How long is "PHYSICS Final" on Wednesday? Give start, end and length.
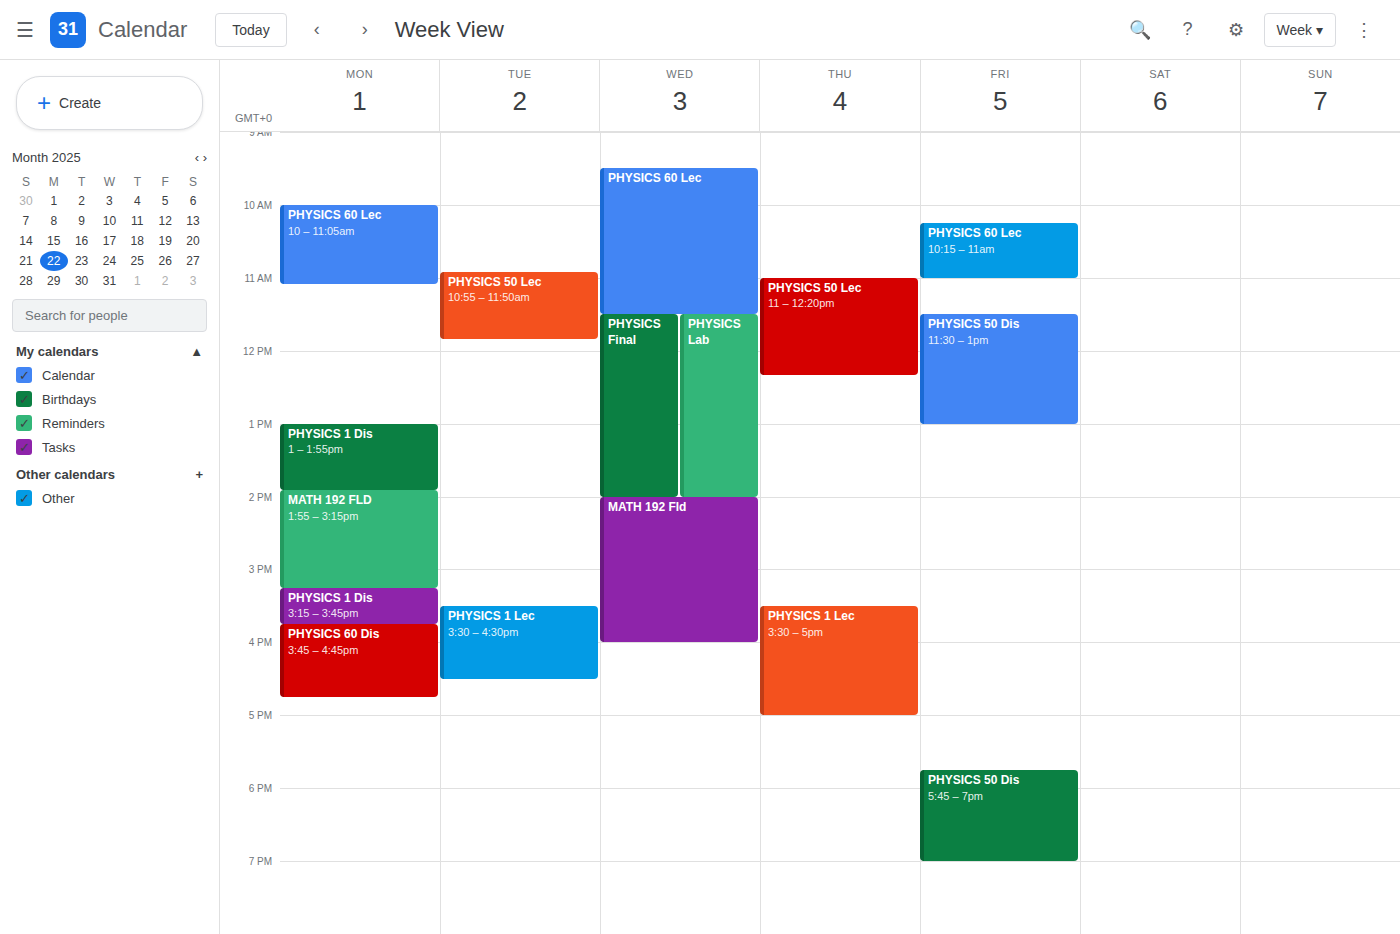
11:30 AM to 2:00 PM, 2 hours 30 minutes